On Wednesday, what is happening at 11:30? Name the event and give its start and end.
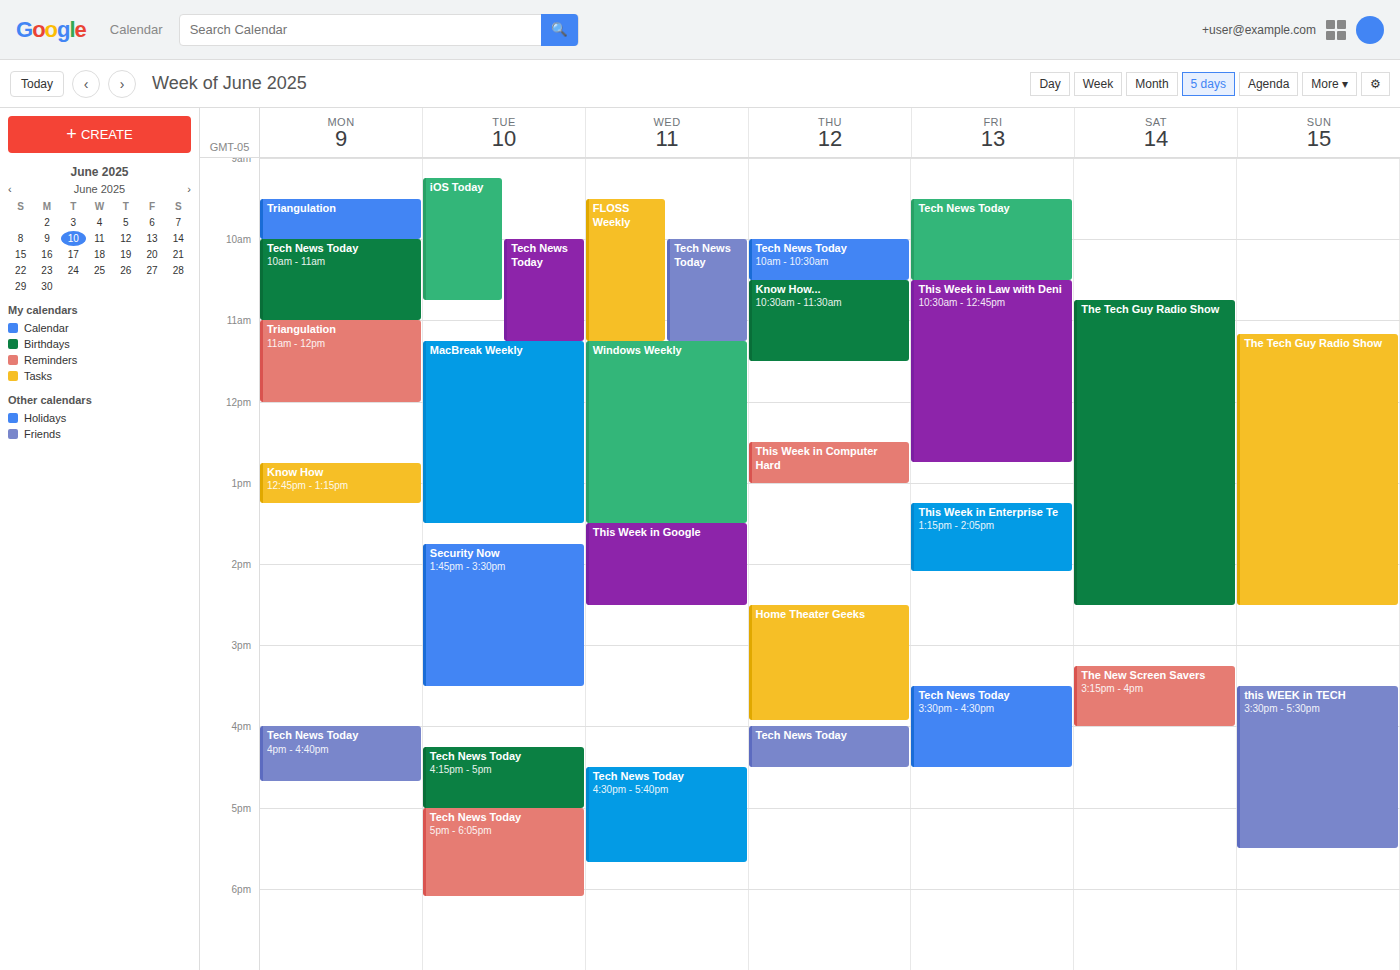
"Windows Weekly", 11:15 to 13:30